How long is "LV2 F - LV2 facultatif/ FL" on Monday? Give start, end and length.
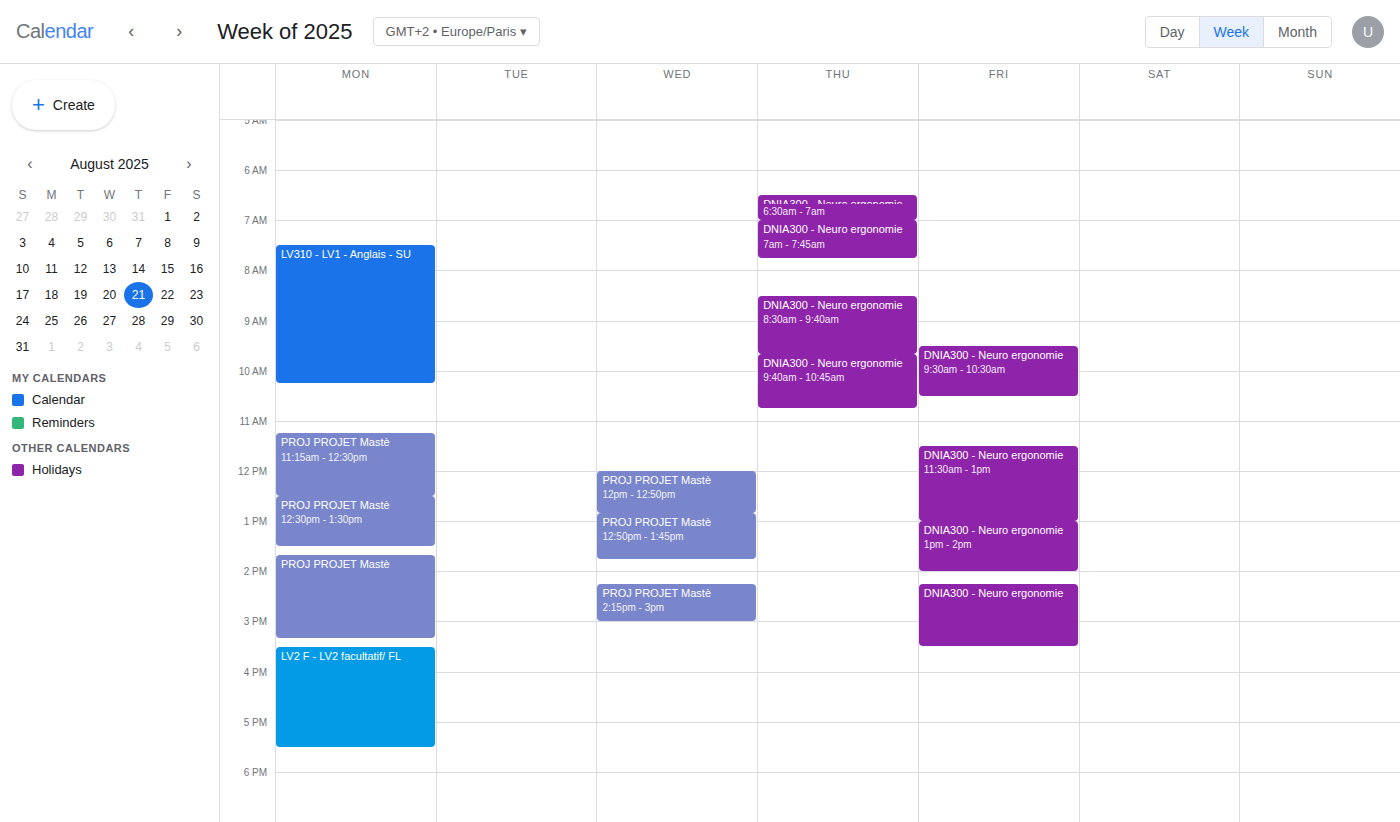
3:30 PM to 5:30 PM, 2 hours